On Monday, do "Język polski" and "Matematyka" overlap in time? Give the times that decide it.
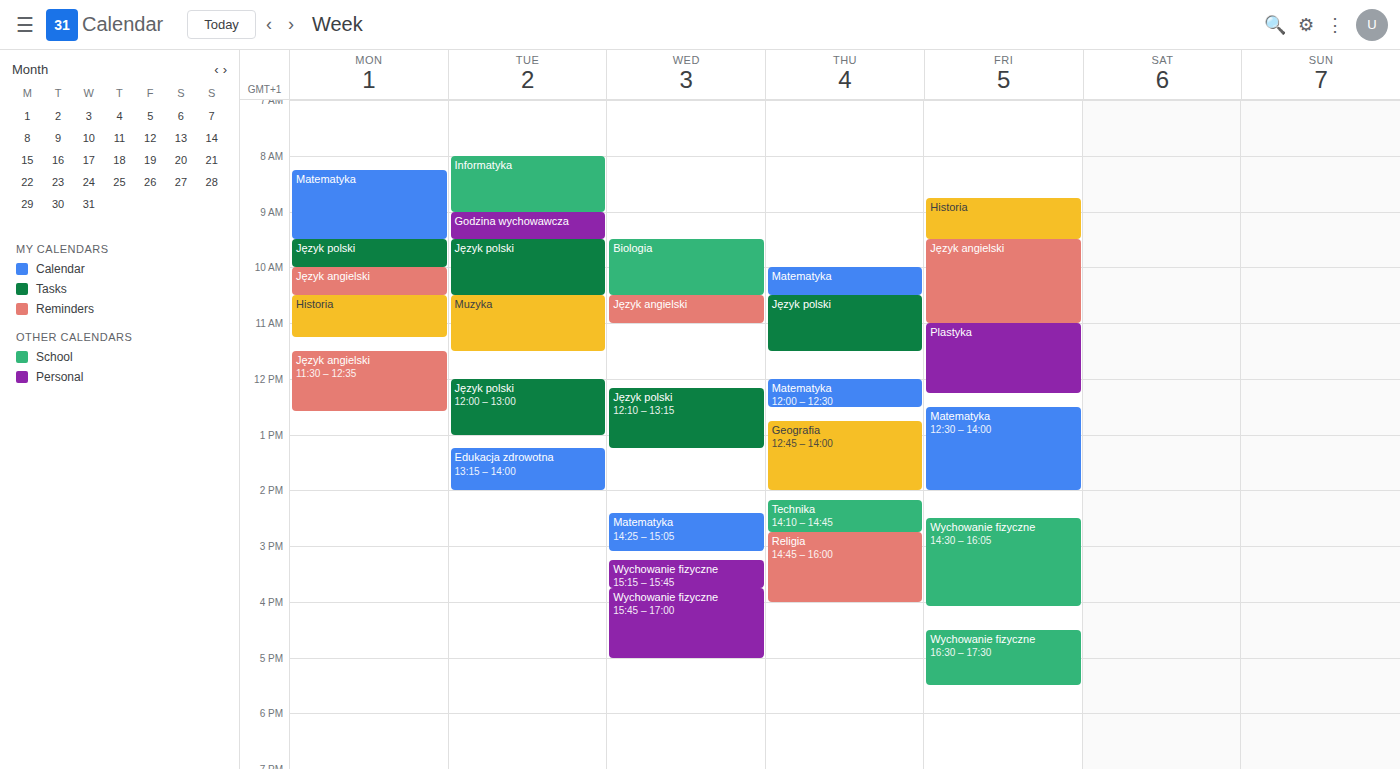
"Matematyka" ends at 9:30 AM, exactly when "Język polski" starts -- they touch but do not overlap.